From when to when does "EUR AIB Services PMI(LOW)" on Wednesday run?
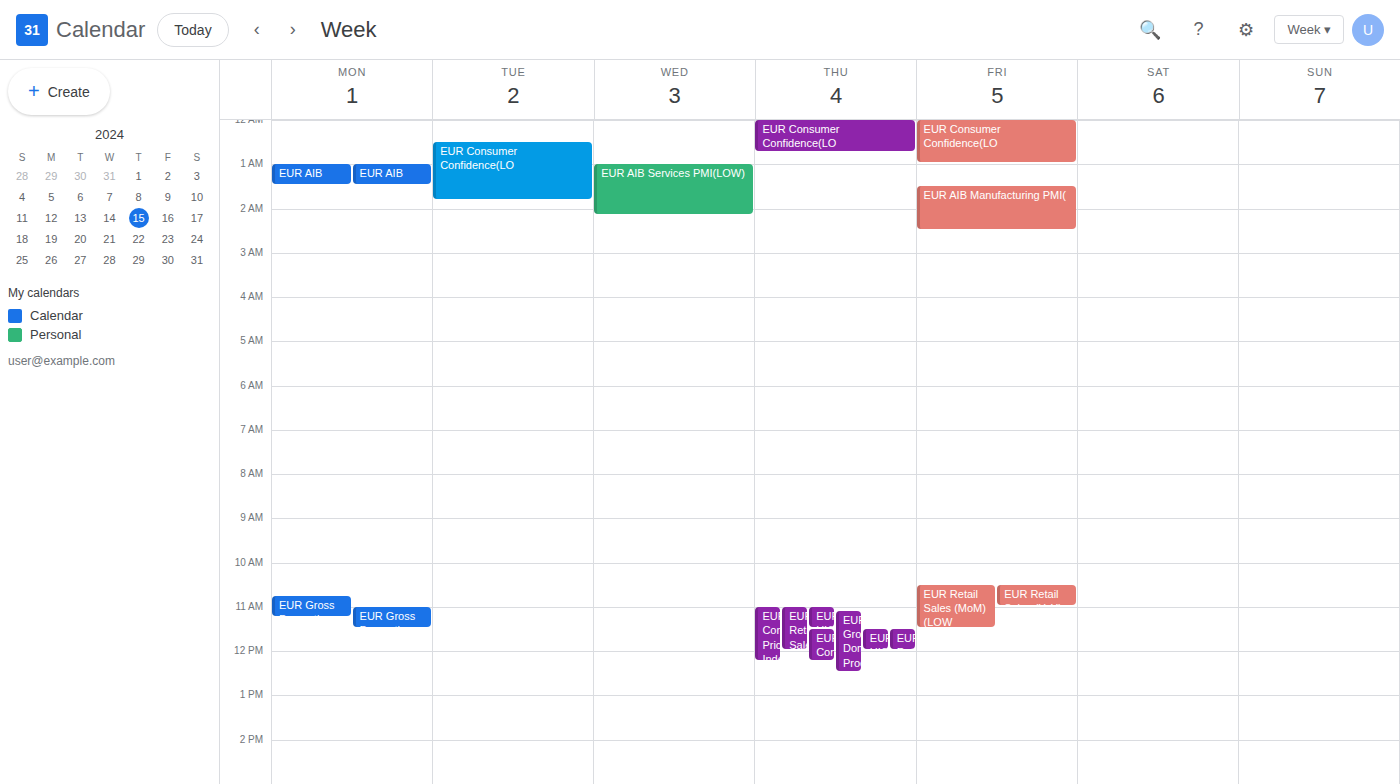
1:00 AM to 2:10 AM